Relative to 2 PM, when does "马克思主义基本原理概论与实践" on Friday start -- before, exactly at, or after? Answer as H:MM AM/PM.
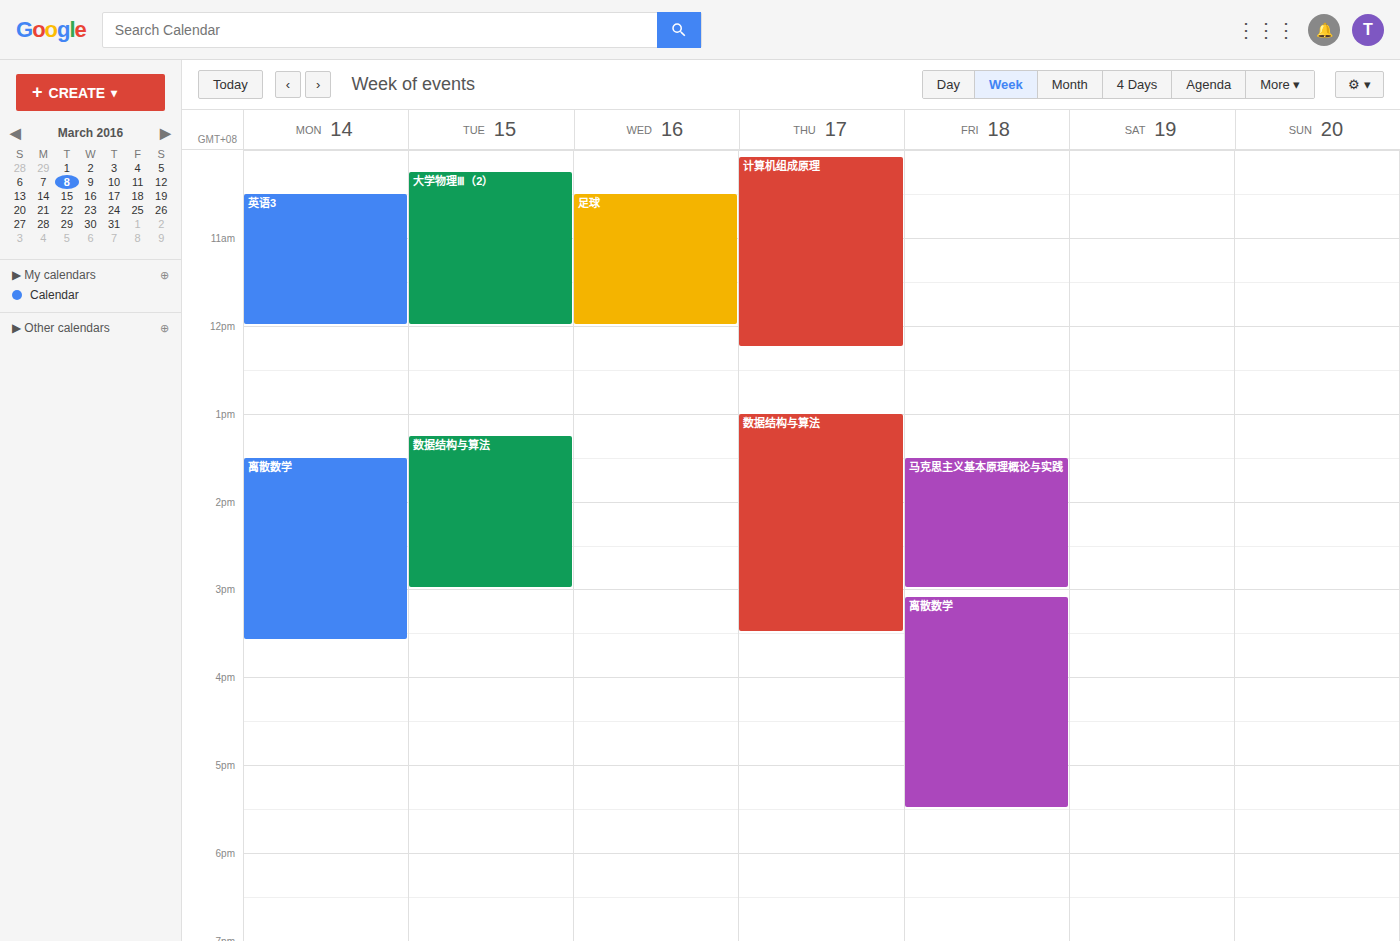
1:30 PM -- before 2 PM, 30 minutes above the 2 PM line.